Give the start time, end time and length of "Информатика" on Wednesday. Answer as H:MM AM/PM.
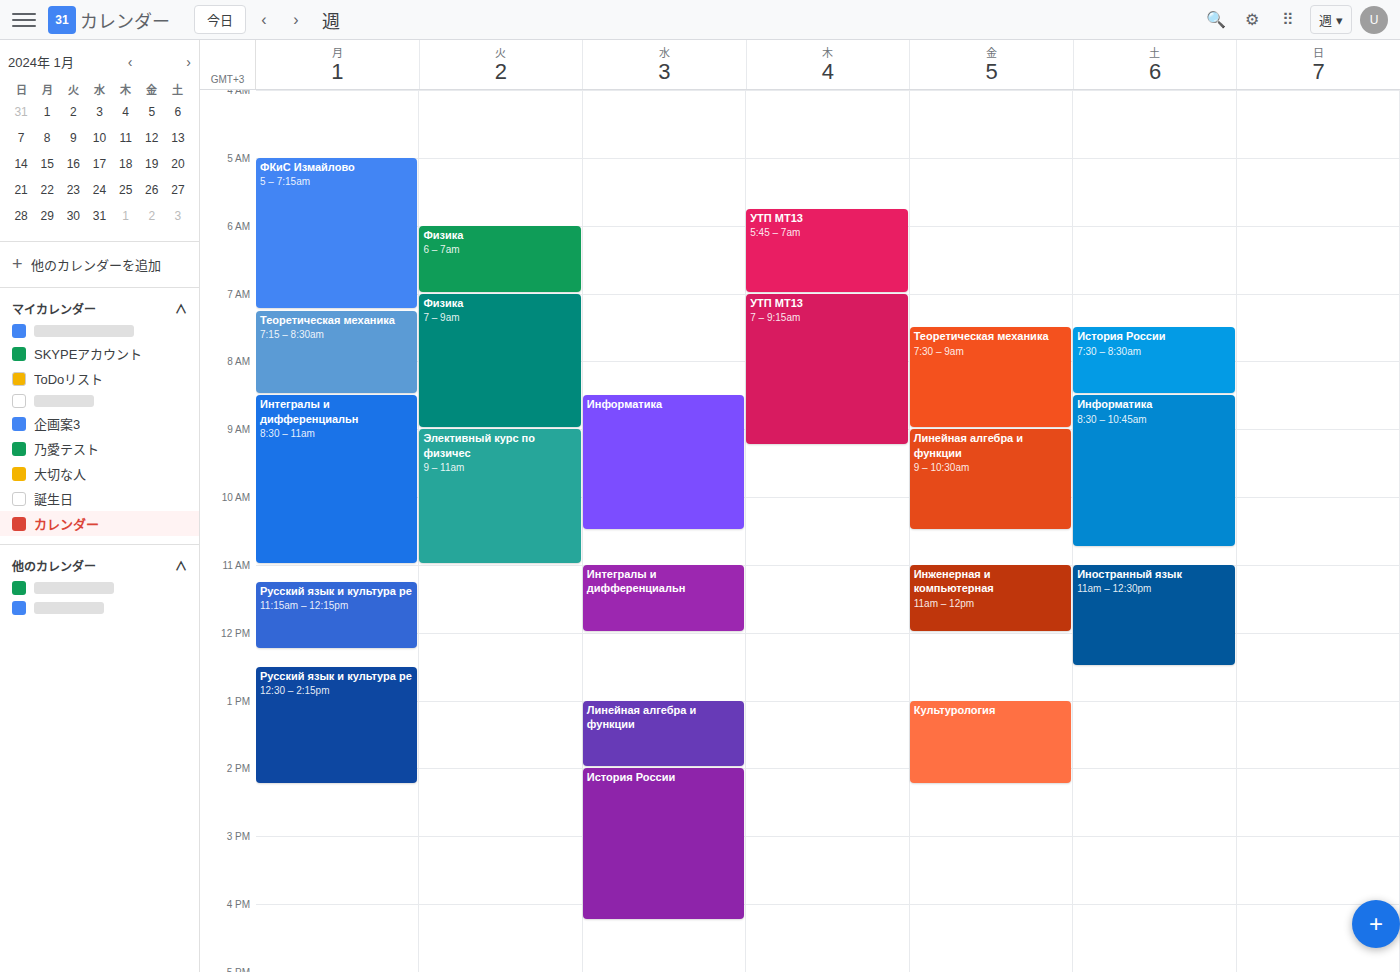
8:30 AM to 10:30 AM, 2 hours